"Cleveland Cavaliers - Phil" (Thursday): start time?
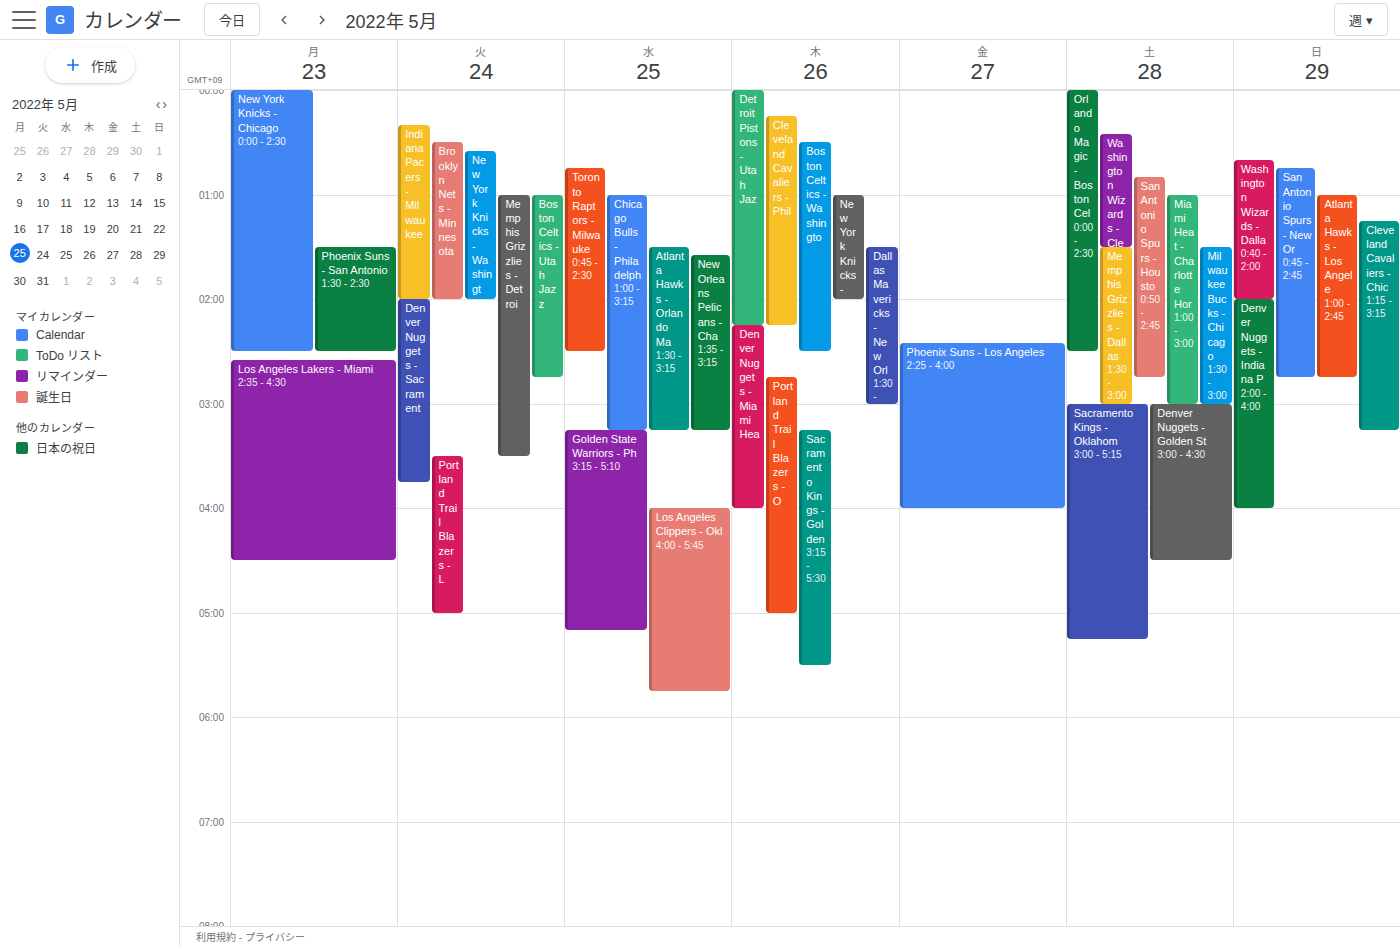
12:15 AM